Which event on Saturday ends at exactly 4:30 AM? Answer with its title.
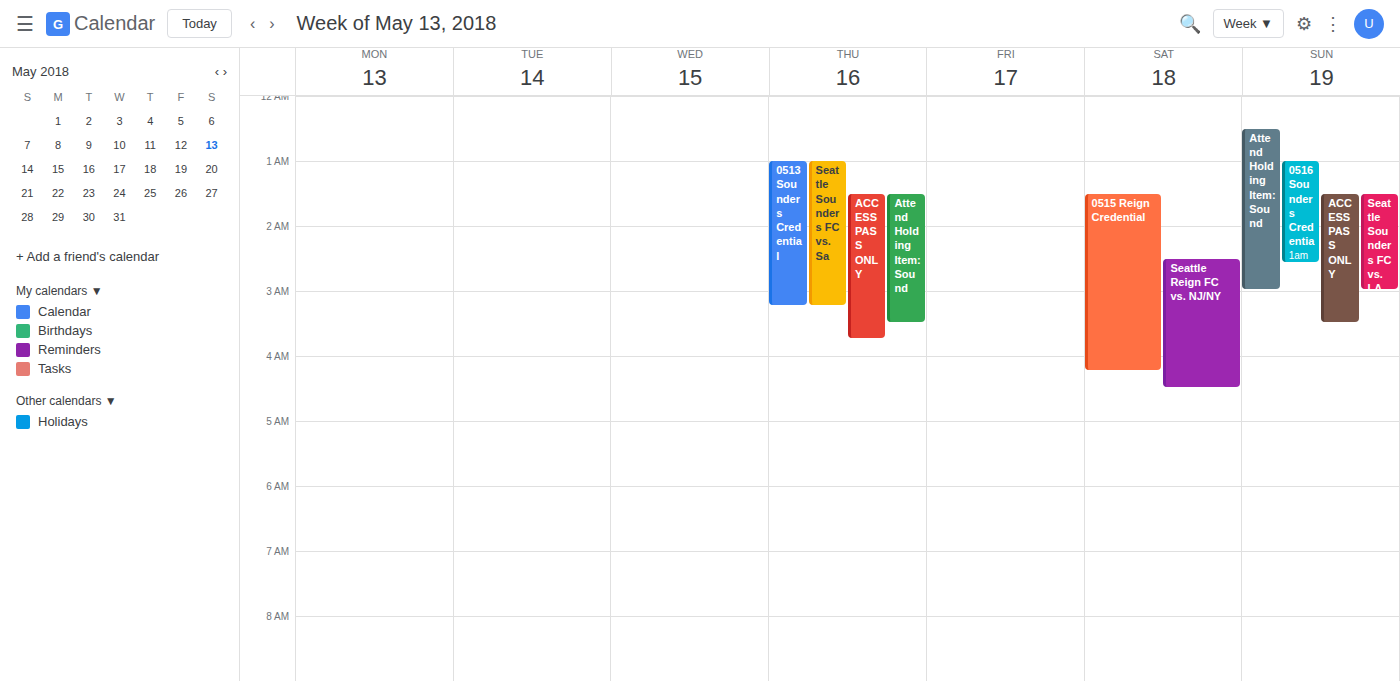
"Seattle Reign FC vs. NJ/NY"